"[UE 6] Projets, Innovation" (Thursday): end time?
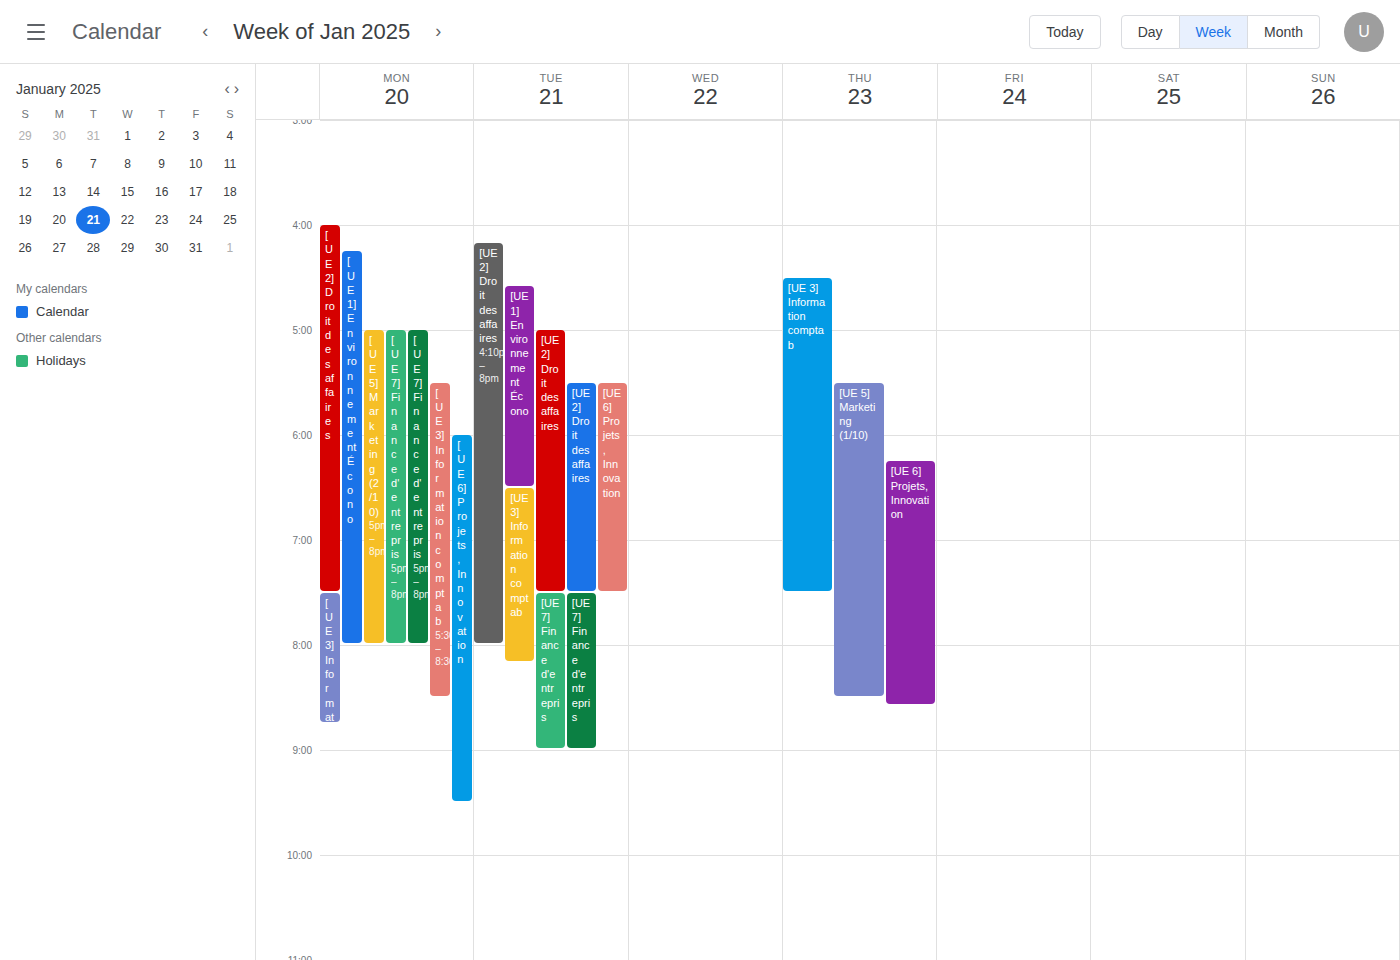
8:35 PM